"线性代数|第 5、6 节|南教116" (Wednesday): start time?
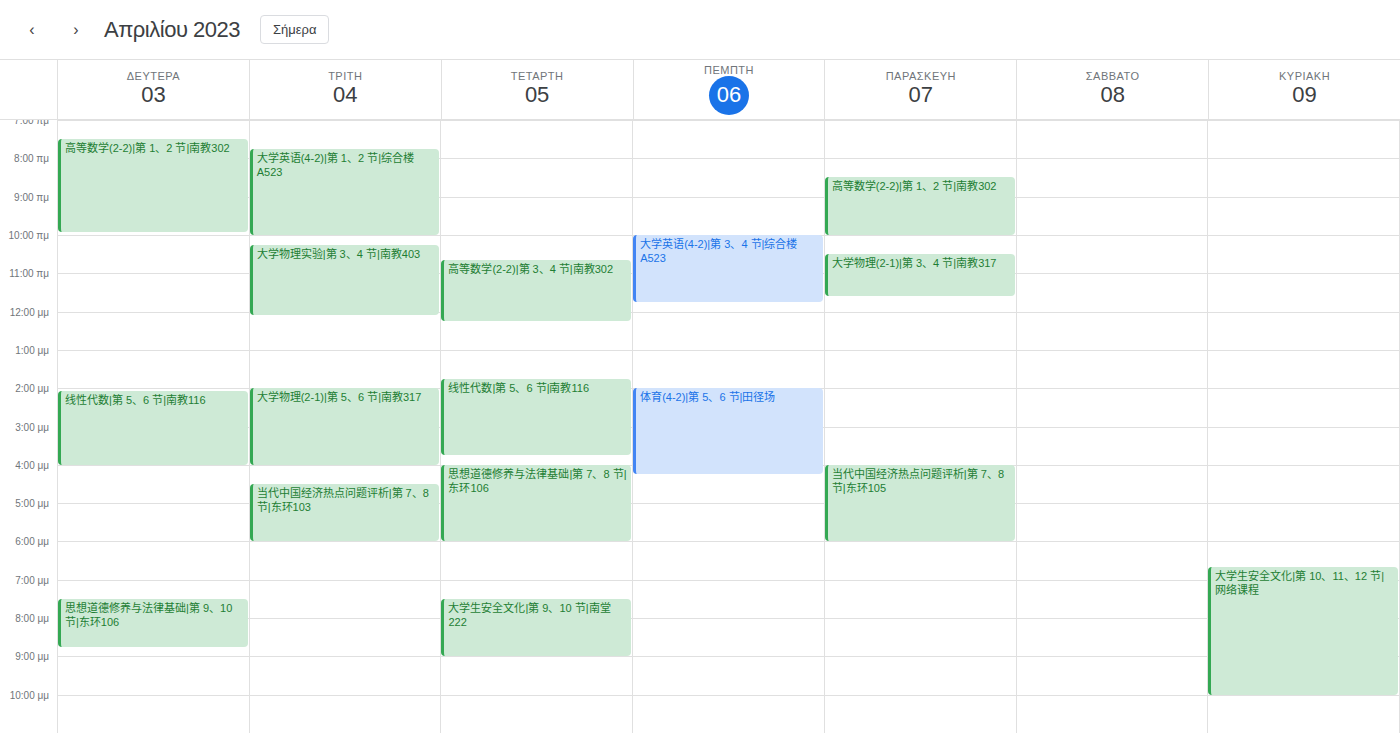
1:45 PM